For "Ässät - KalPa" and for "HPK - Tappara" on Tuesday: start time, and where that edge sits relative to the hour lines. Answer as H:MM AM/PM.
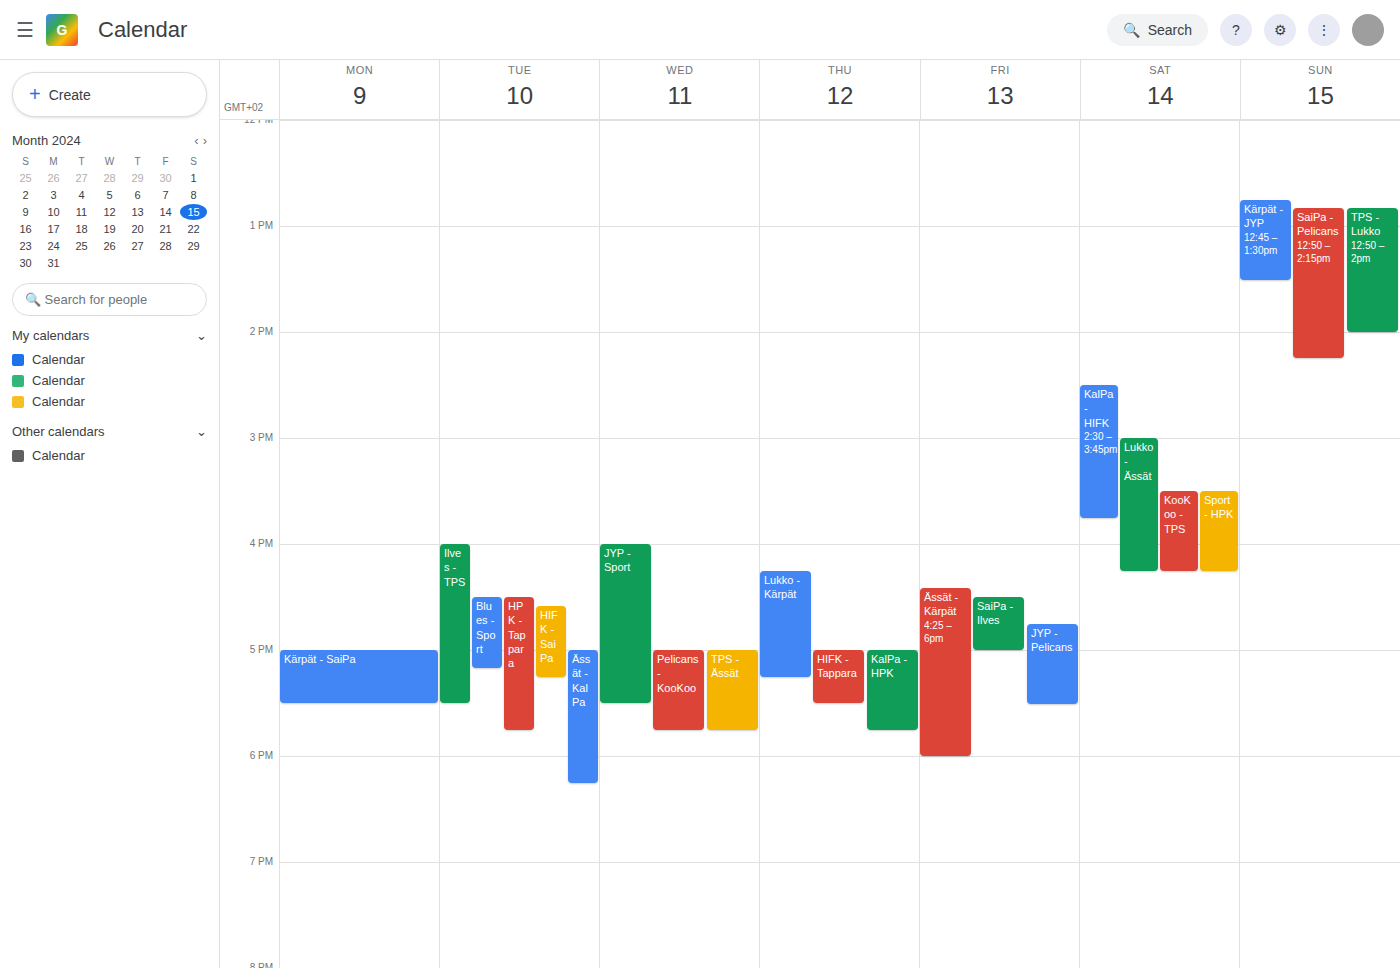
"Ässät - KalPa": 5:00 PM, exactly on the 5 PM line. "HPK - Tappara": 4:30 PM, halfway between the 4 PM and 5 PM lines.